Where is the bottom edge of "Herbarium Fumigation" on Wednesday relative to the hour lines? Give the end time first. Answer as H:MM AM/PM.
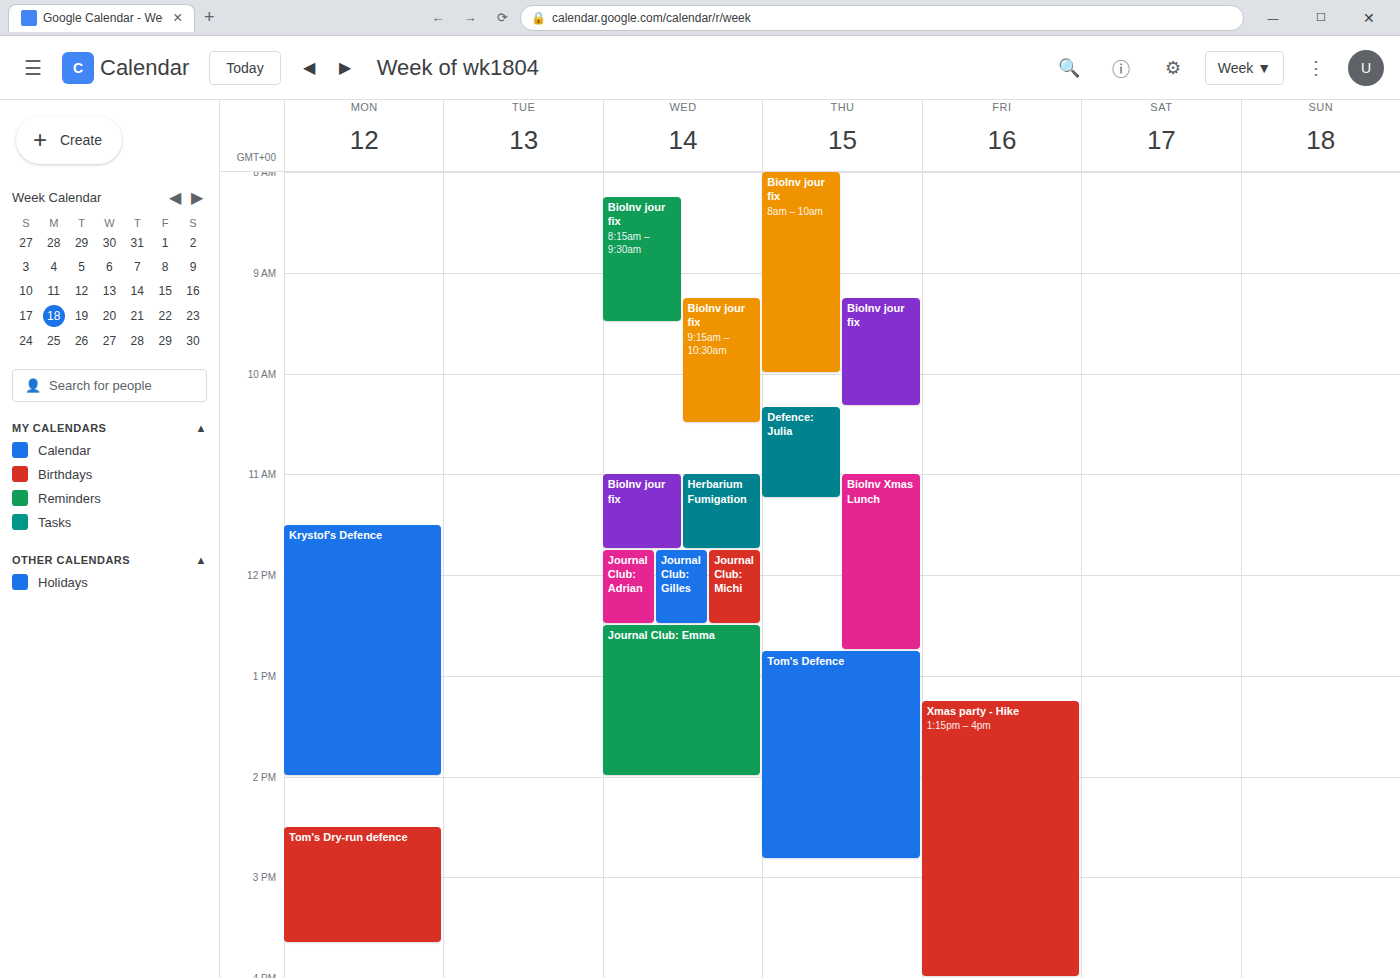
11:45 AM -- neither: three quarters of the way from the 11 AM line to the 12 PM line.